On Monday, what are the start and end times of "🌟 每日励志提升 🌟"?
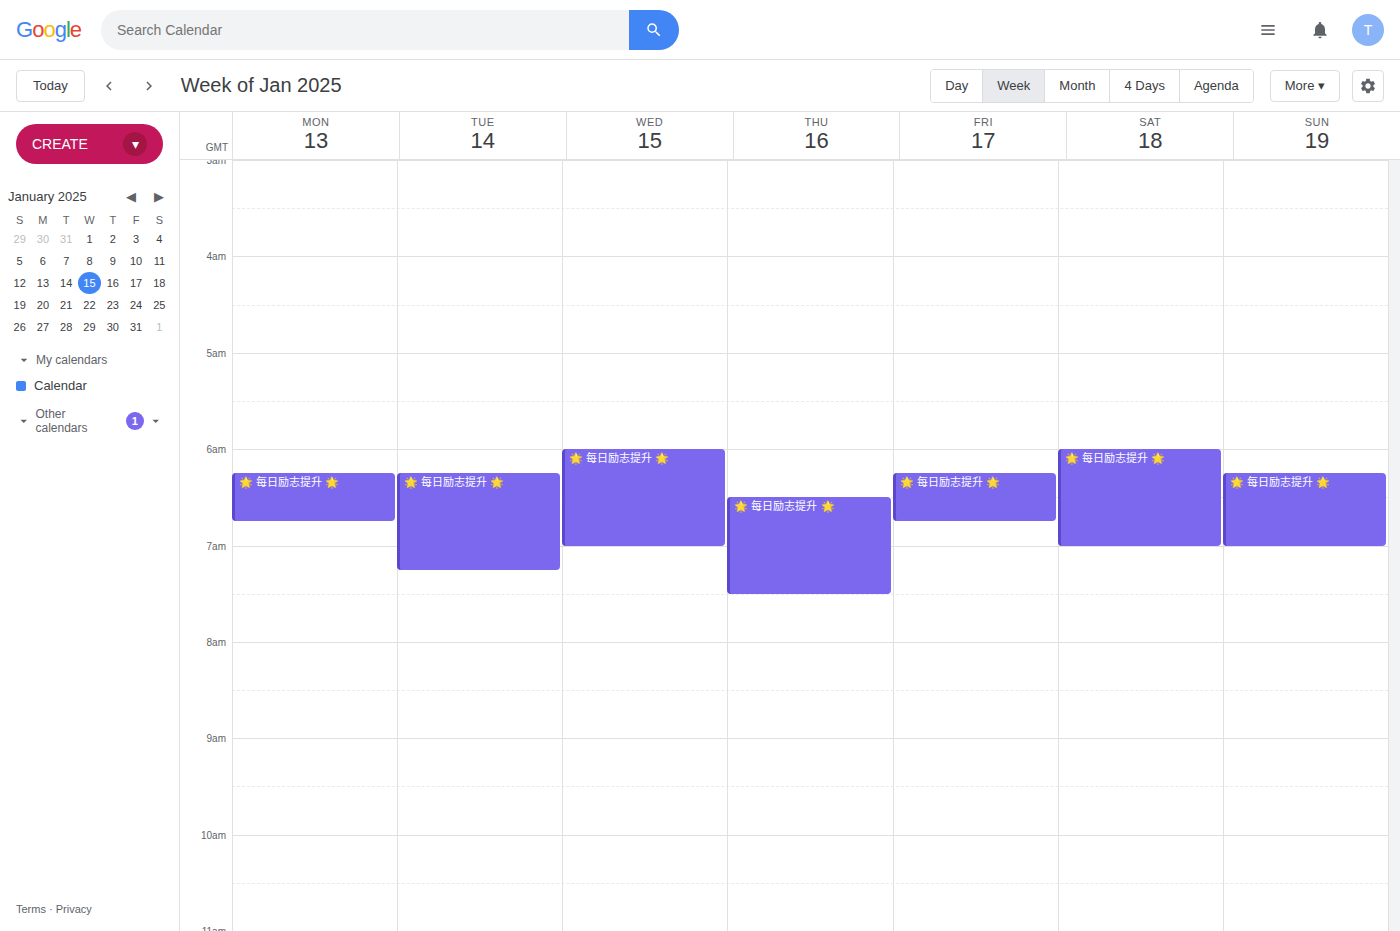
6:15 AM to 6:45 AM